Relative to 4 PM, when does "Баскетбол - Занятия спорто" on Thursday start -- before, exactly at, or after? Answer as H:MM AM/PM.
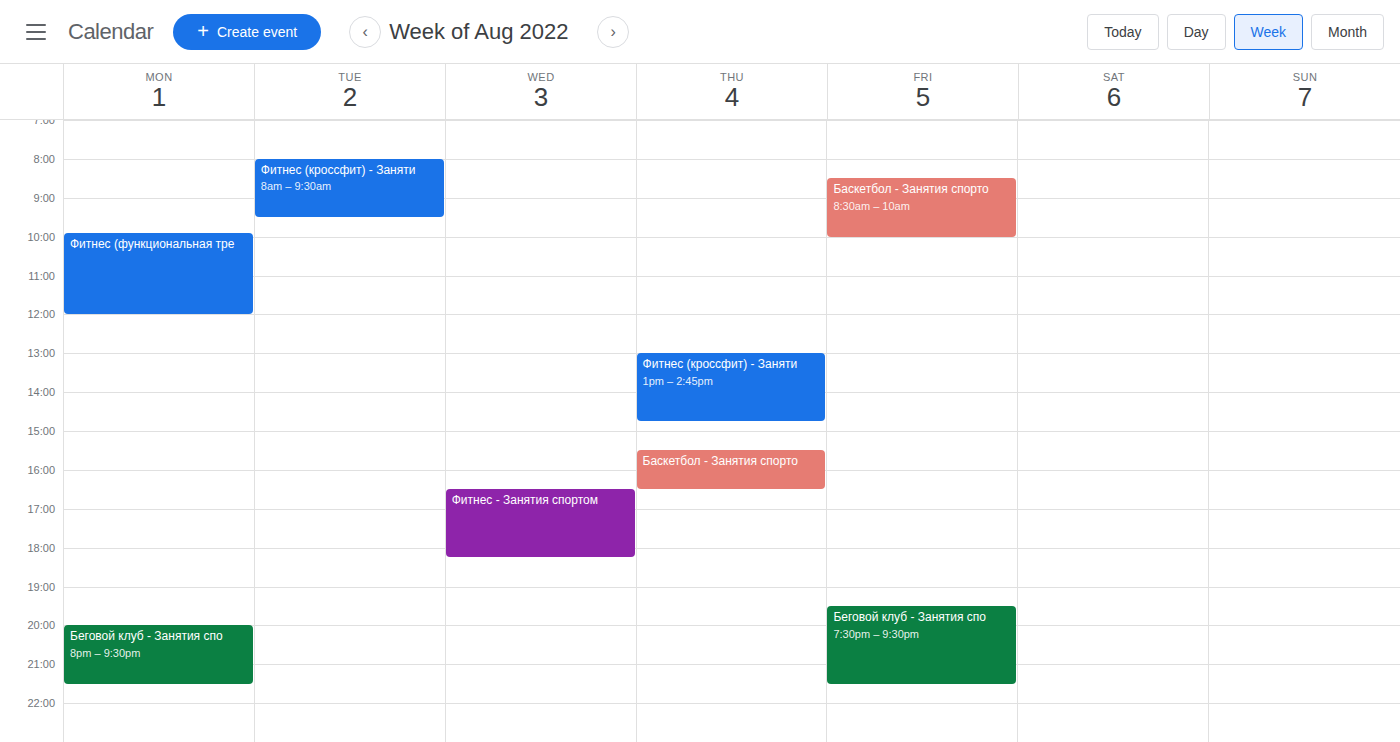
3:30 PM -- before 4 PM, 30 minutes above the 4 PM line.